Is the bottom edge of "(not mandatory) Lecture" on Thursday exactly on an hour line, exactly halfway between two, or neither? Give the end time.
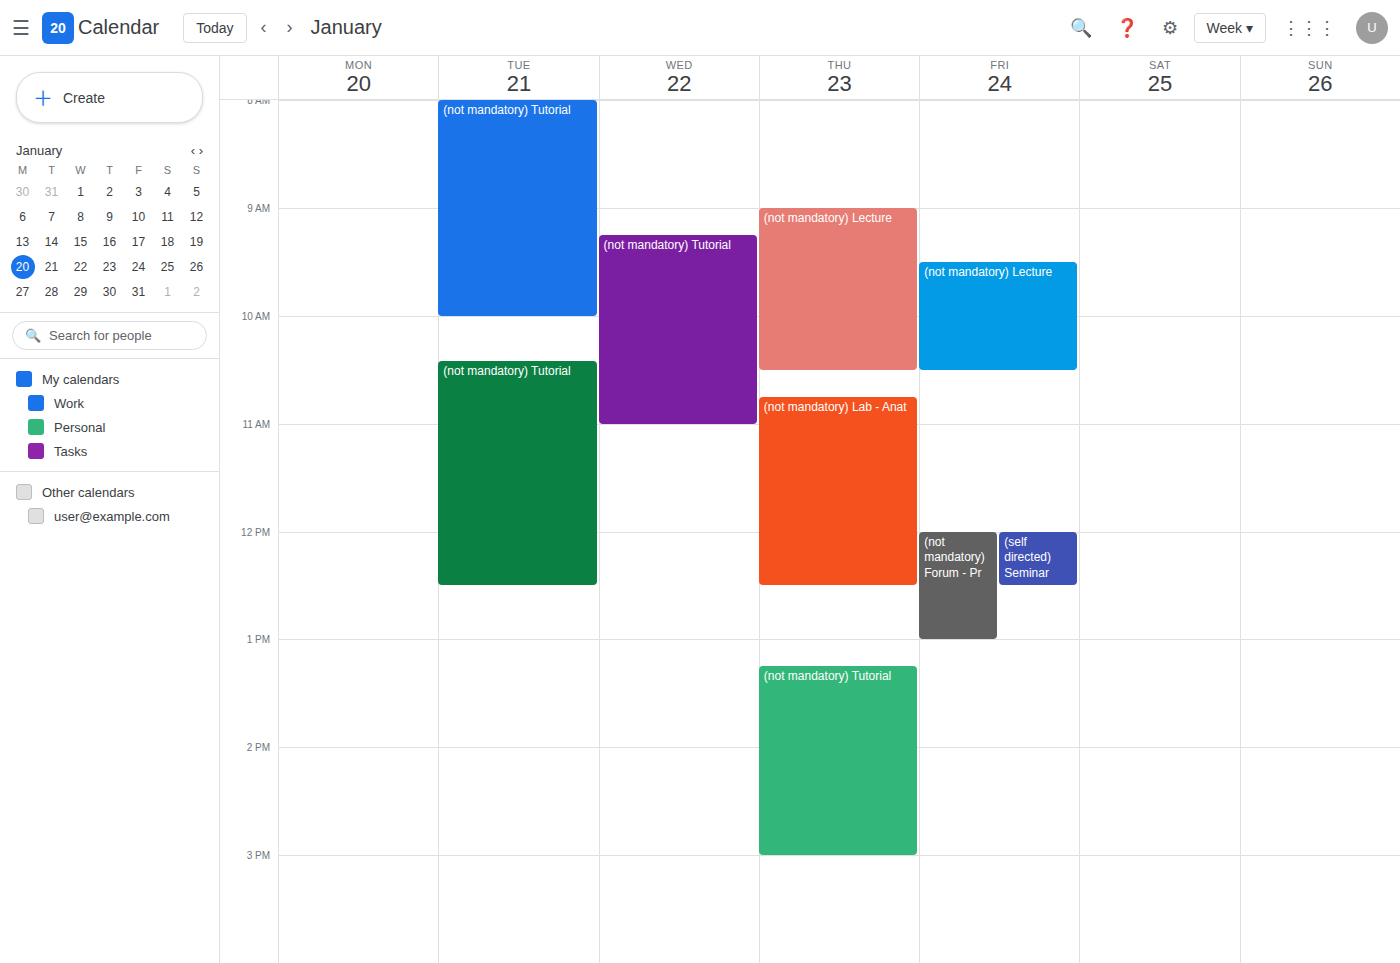
10:30 AM -- halfway between the 10 AM and 11 AM lines.